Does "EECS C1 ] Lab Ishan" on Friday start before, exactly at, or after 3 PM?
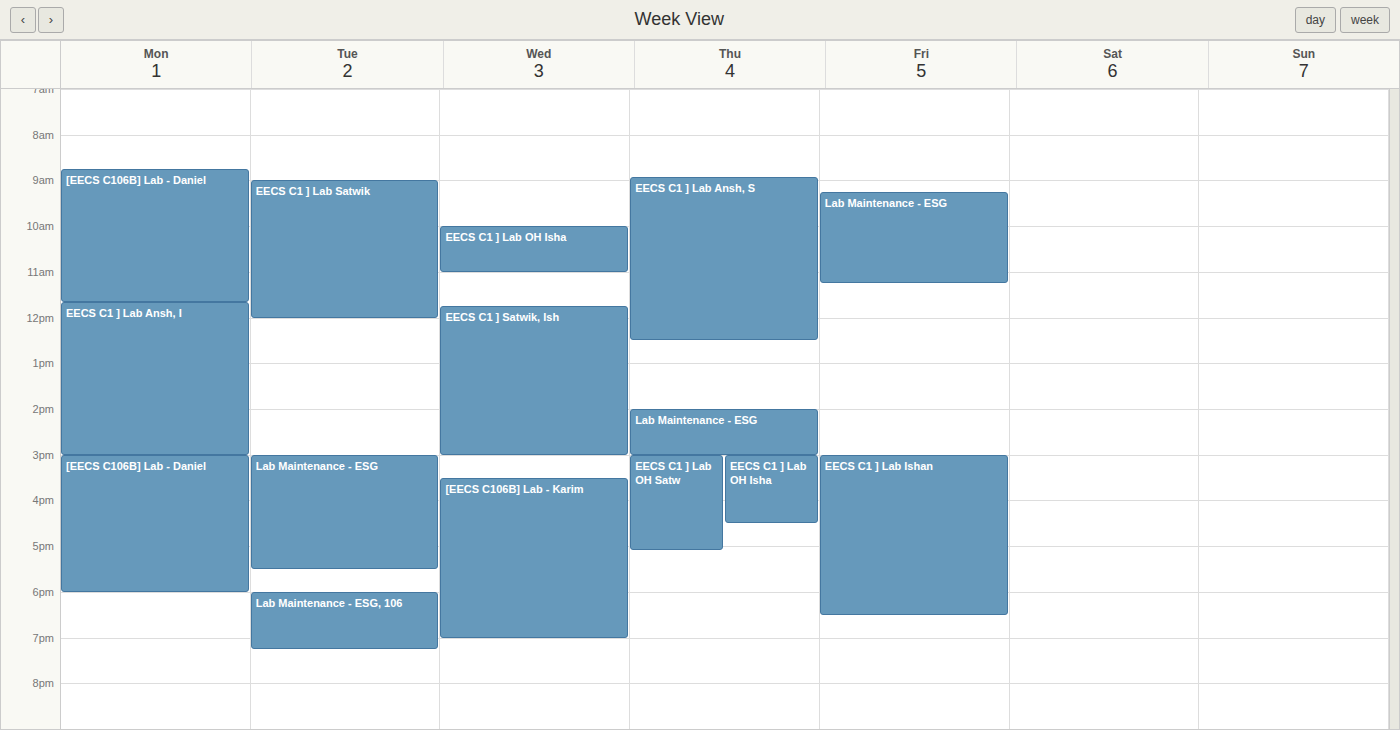
3:00 PM -- exactly at 3 PM, on the 3 PM line.